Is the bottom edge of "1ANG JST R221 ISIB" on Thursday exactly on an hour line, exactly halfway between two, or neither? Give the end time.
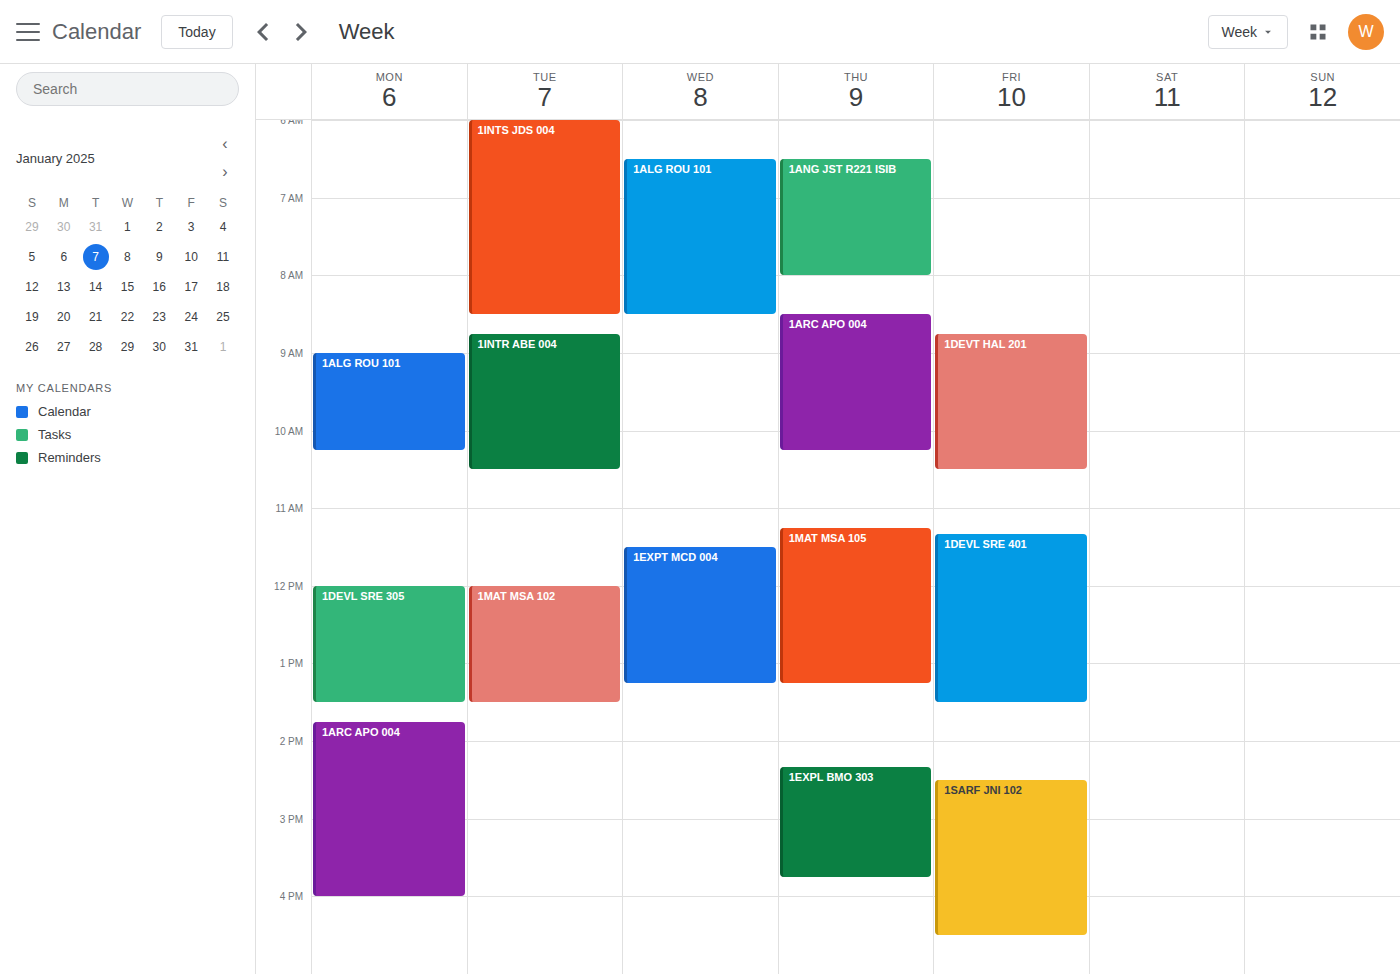
8:00 AM -- exactly on the 8 AM line.